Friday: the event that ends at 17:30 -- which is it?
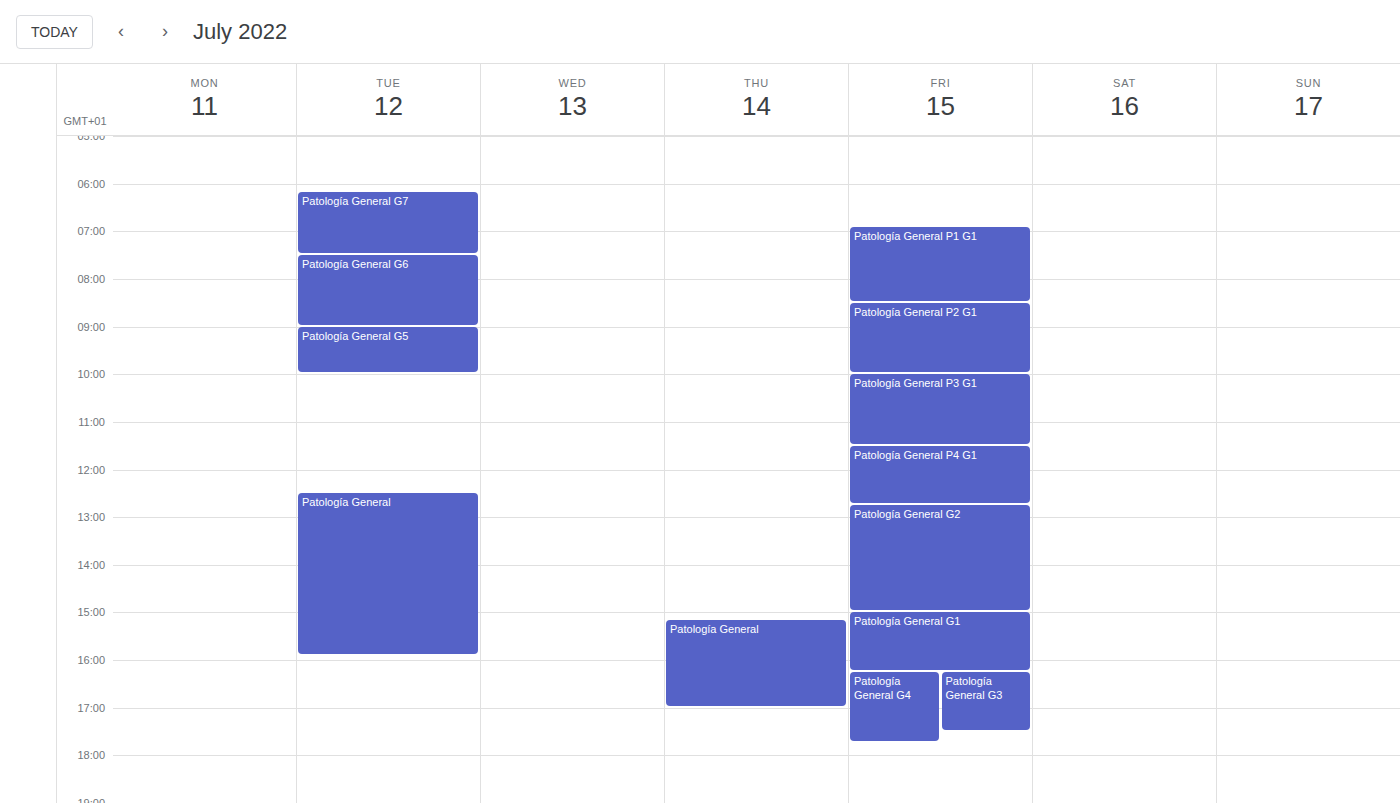
"Patología General G3"